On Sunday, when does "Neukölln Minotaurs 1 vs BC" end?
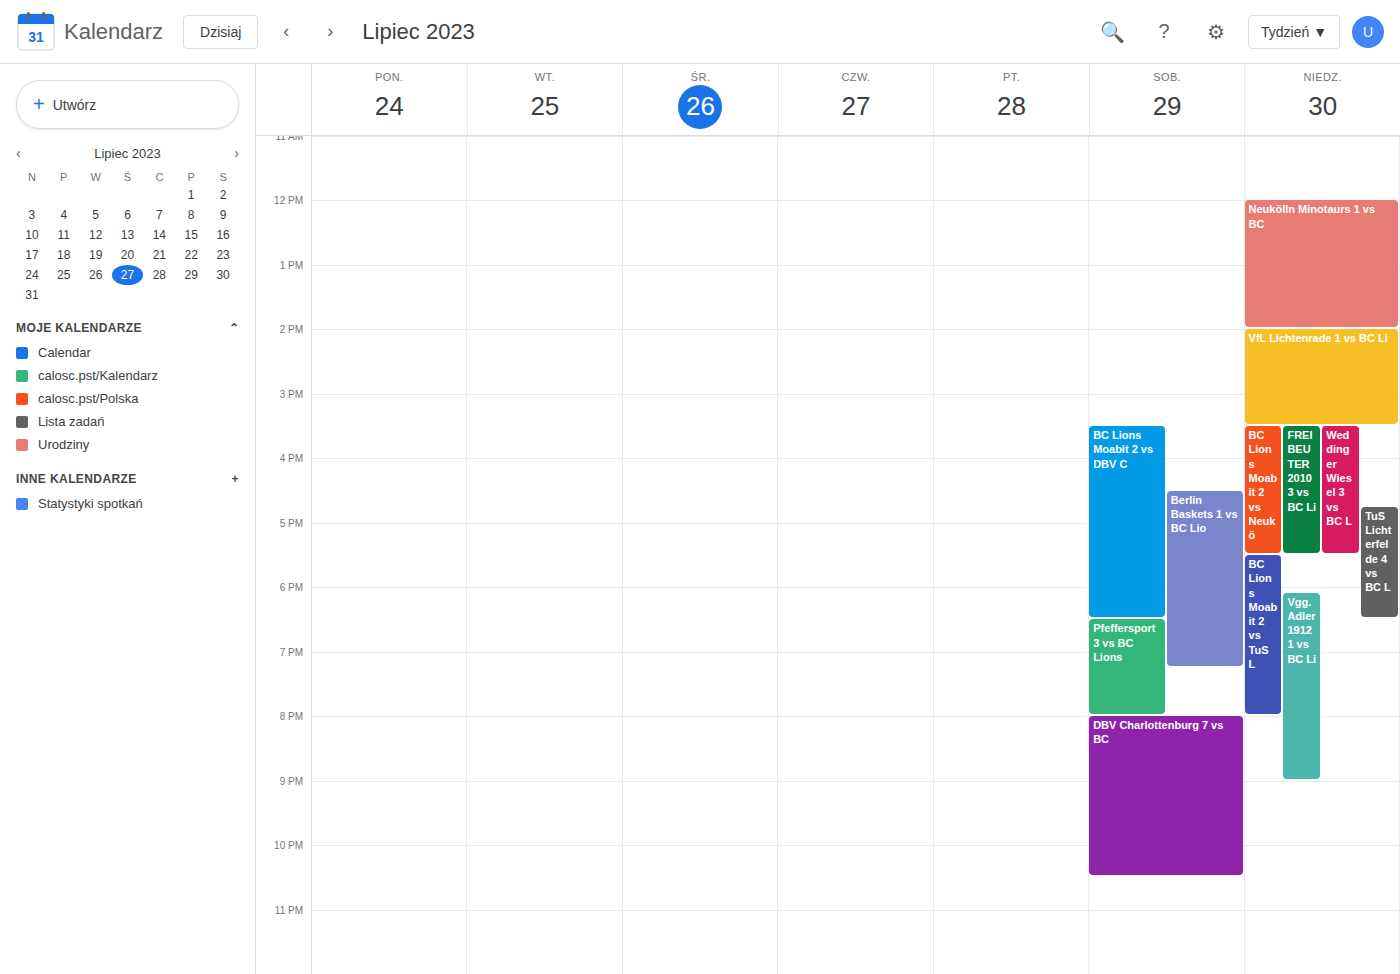
14:00